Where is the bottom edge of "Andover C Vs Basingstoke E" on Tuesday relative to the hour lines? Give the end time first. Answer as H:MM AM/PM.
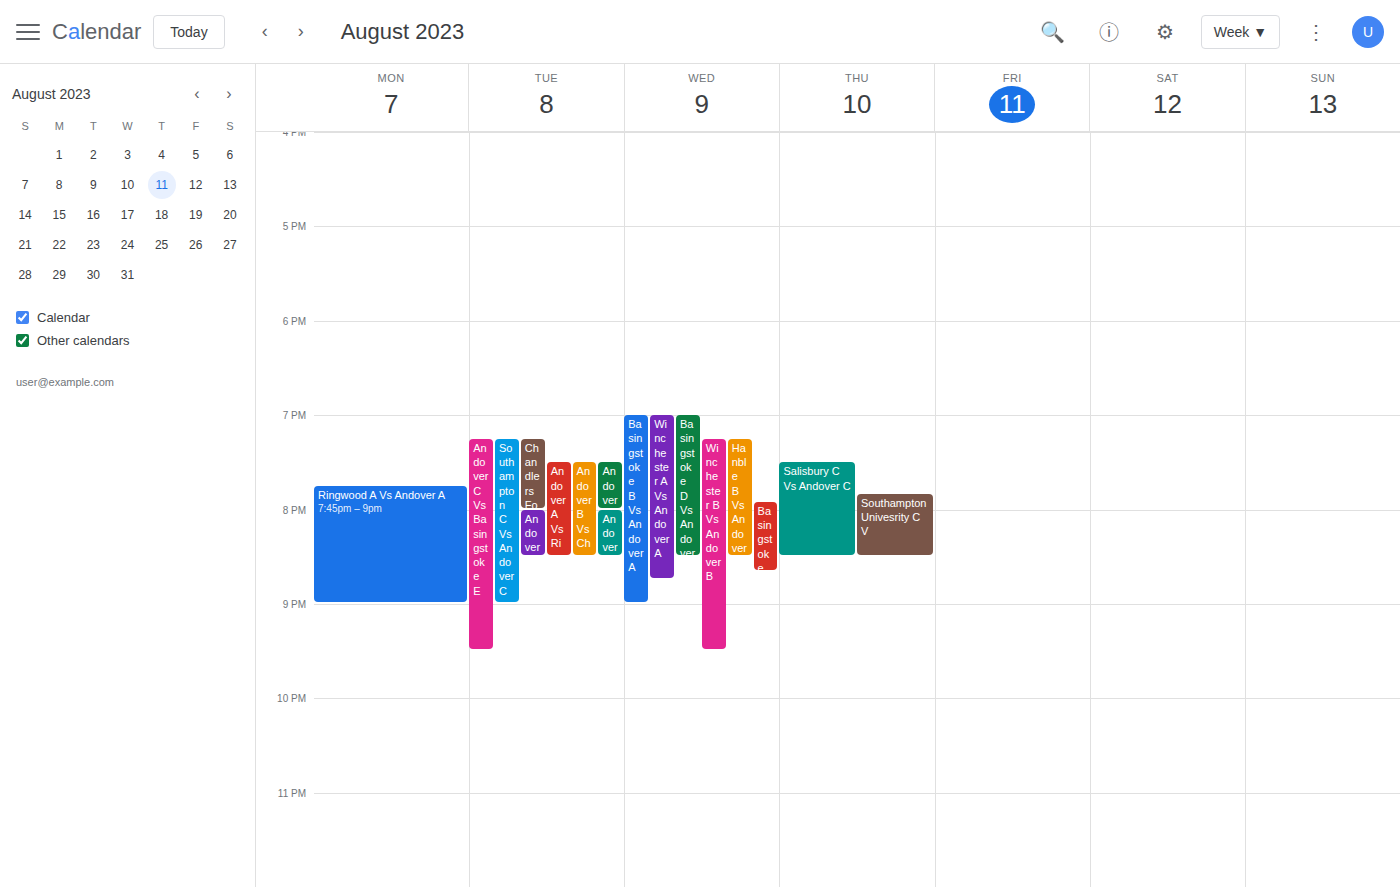
9:30 PM -- halfway between the 9 PM and 10 PM lines.